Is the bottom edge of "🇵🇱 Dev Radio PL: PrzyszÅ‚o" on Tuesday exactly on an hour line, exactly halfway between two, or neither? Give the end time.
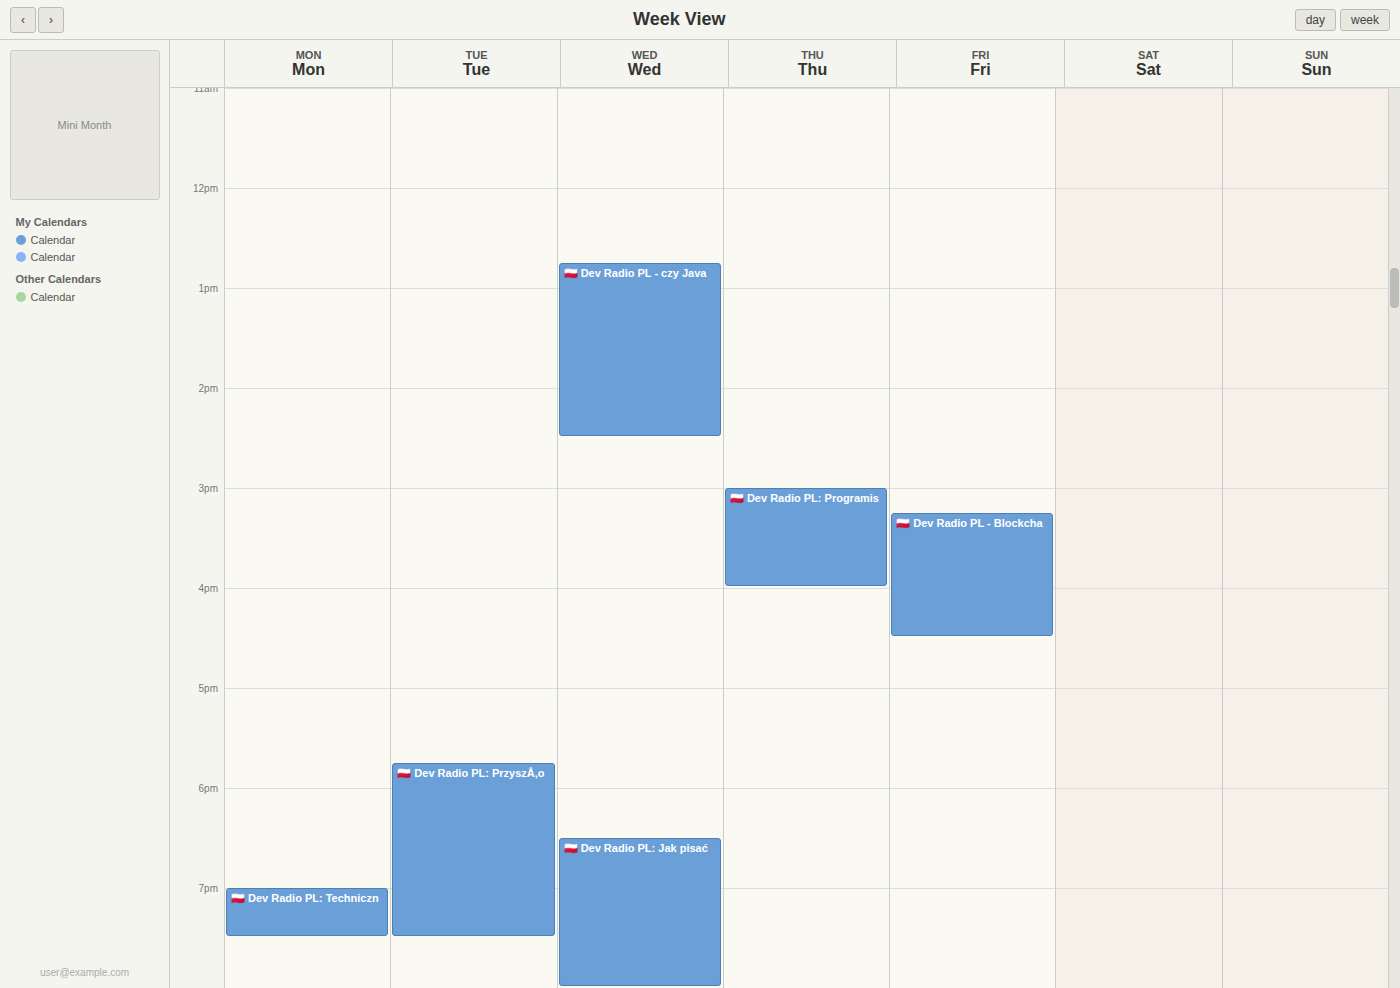
7:30 PM -- halfway between the 7 PM and 8 PM lines.